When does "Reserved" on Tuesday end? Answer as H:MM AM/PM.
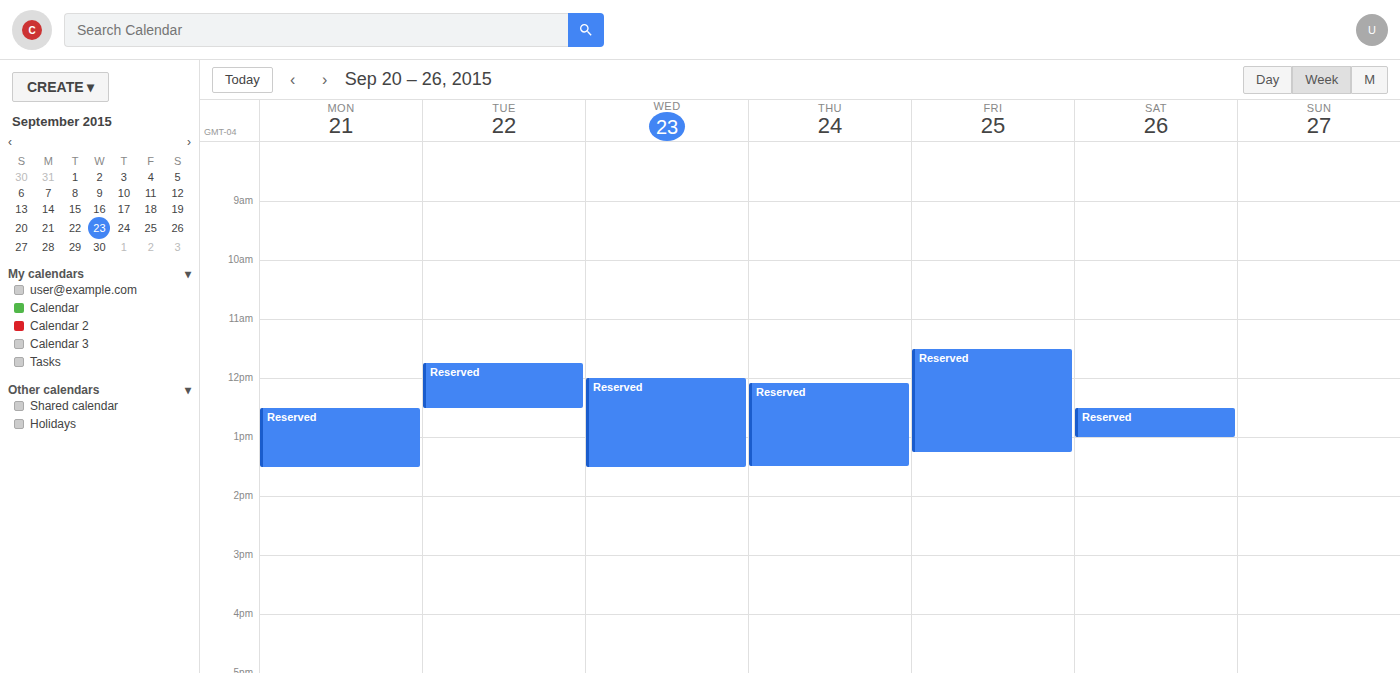
12:30 PM